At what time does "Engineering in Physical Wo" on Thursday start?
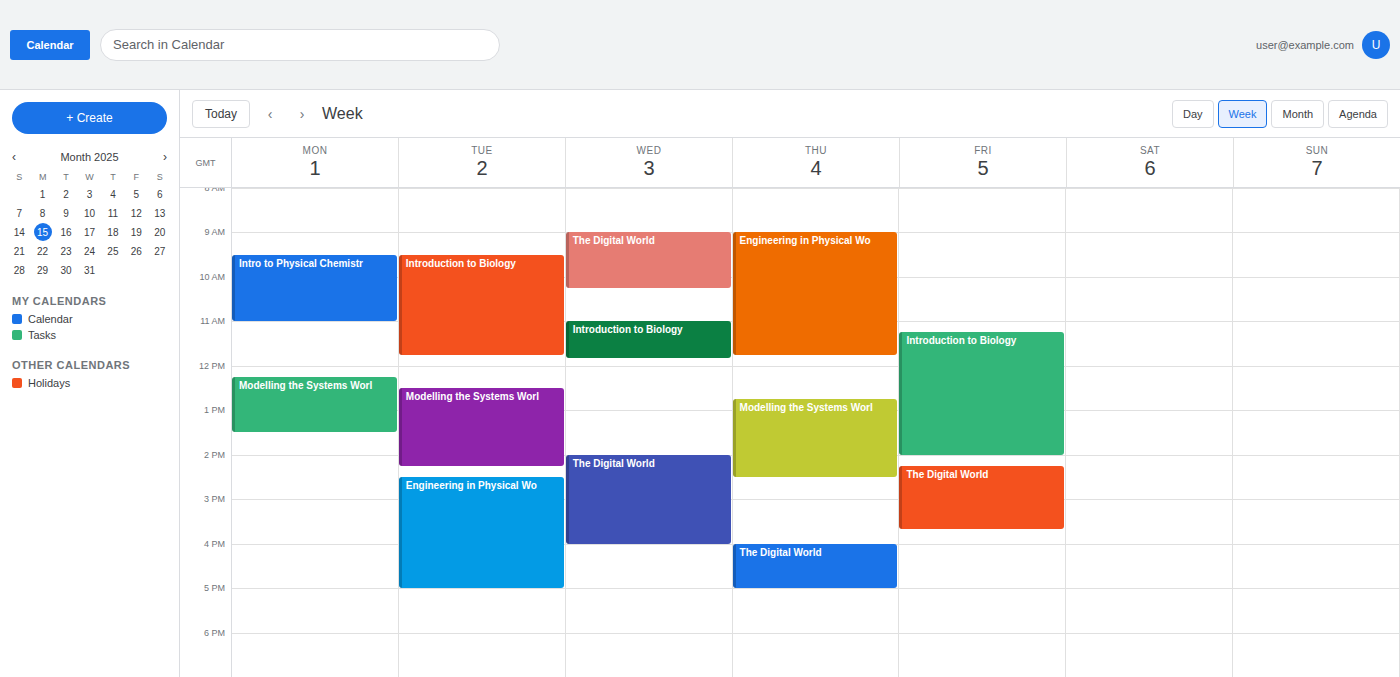
9:00 AM